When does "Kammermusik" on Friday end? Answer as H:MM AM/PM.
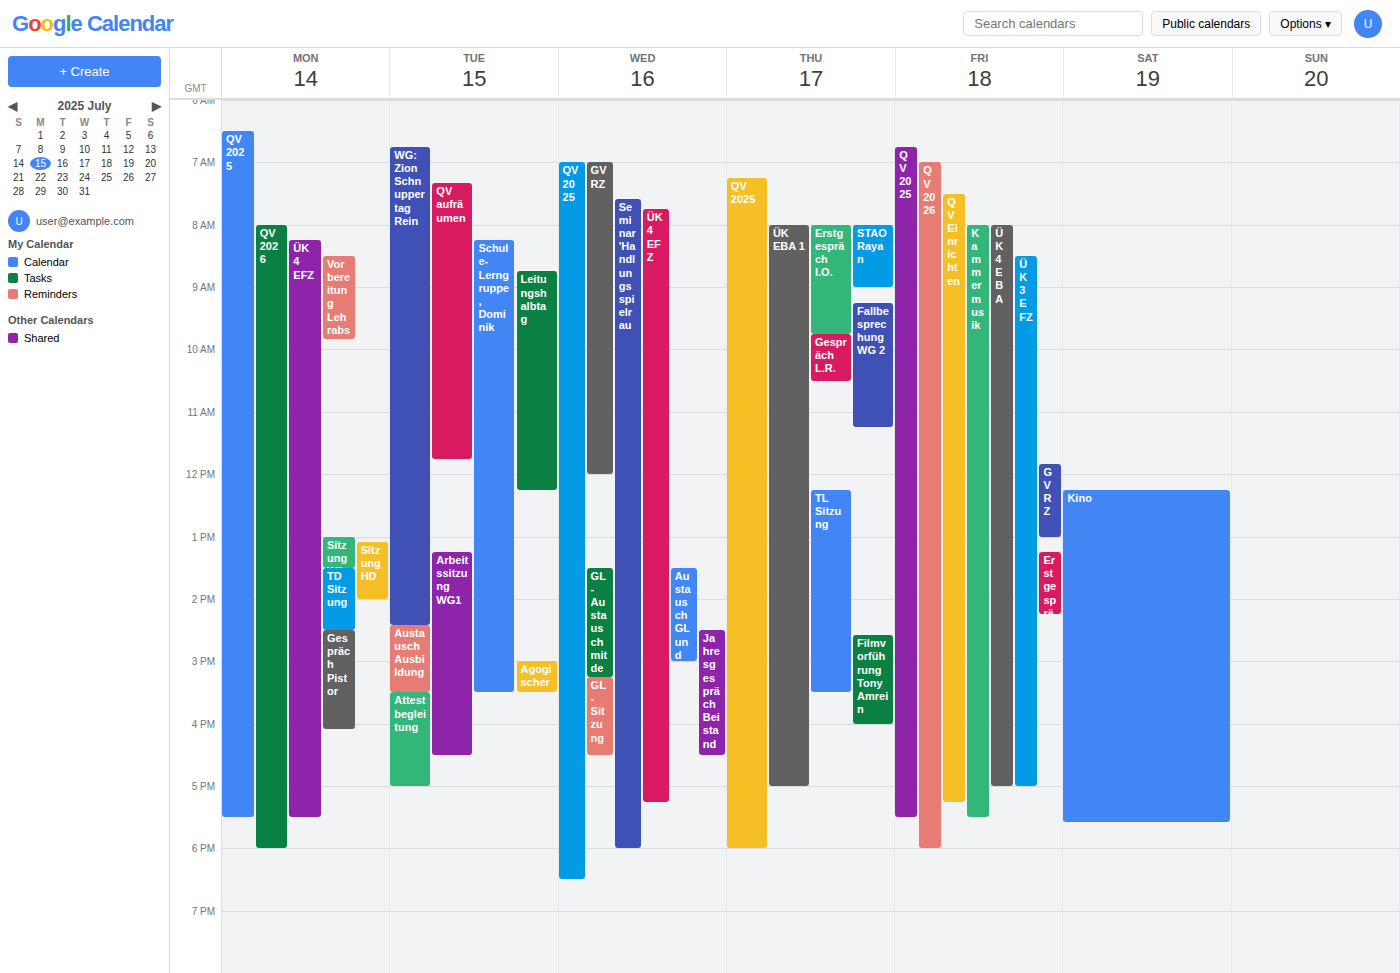
5:30 PM